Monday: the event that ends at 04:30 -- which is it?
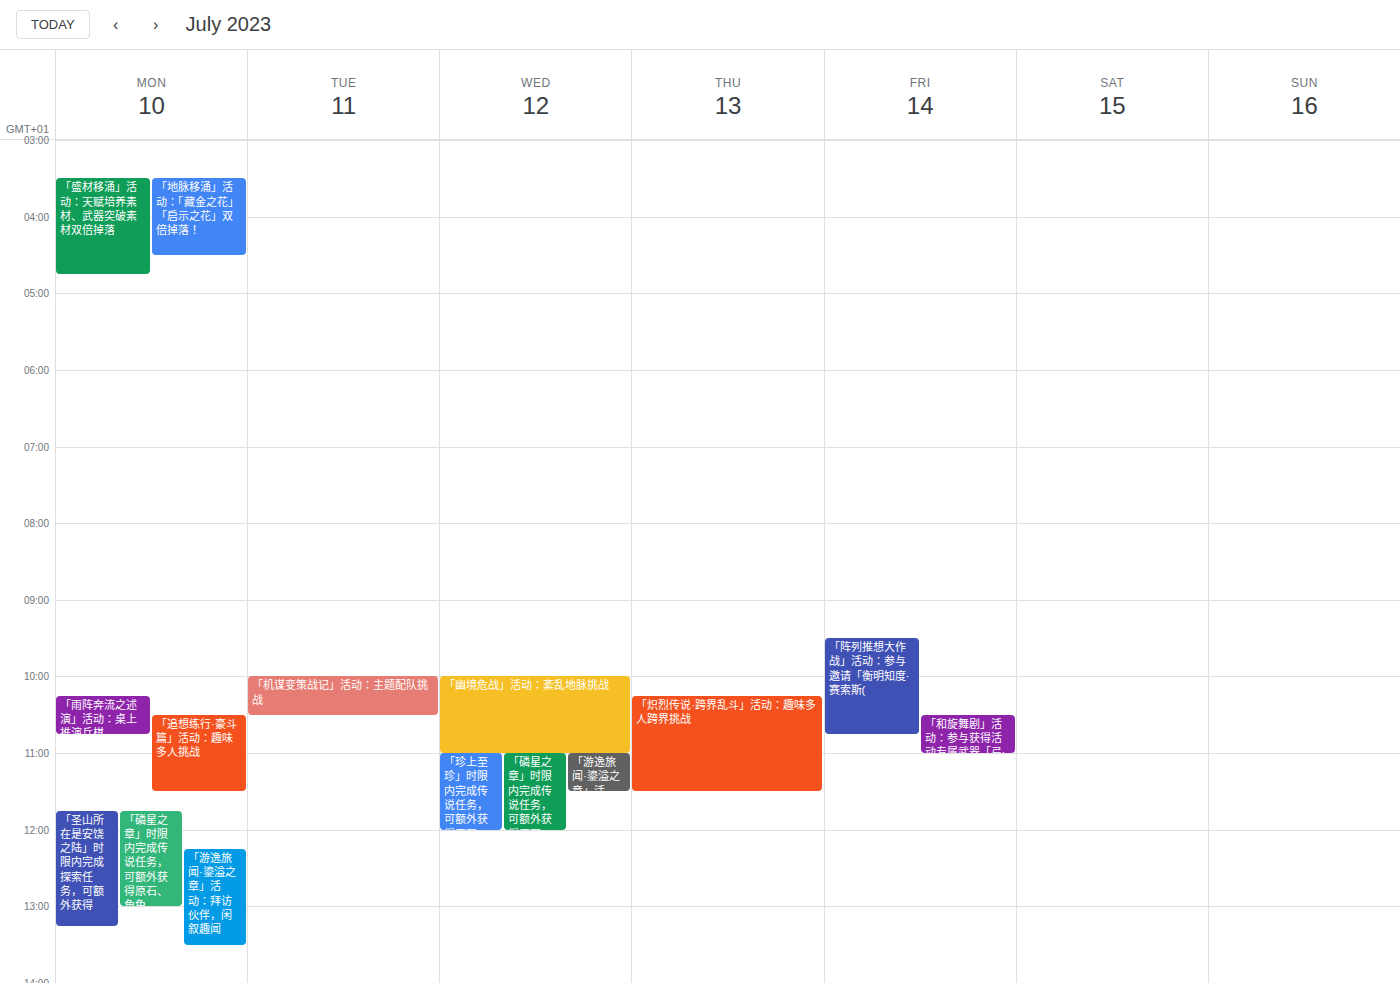
"「地脉移涌」活动：「藏金之花」「启示之花」双倍掉落！"